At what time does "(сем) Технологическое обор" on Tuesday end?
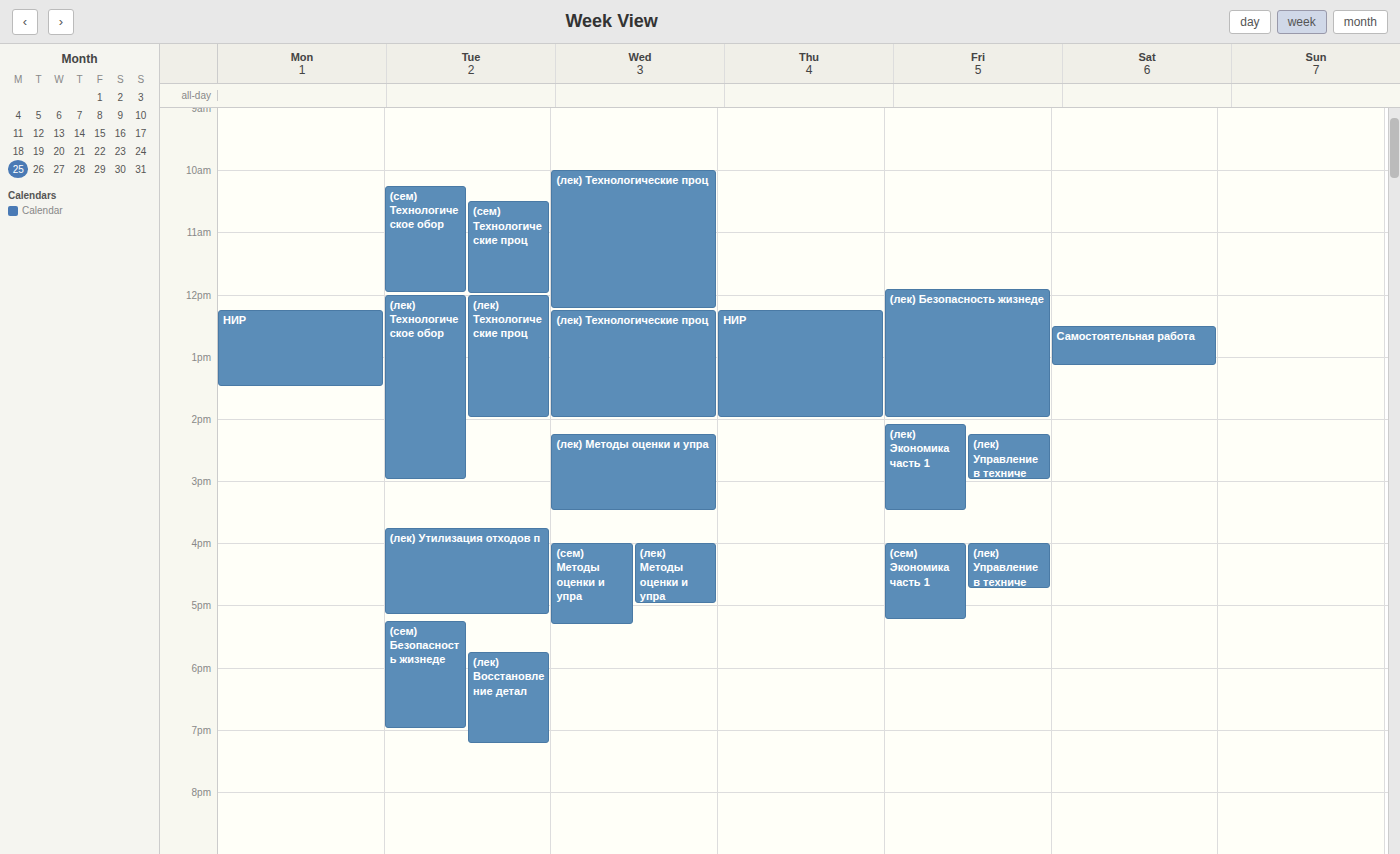
12:00 PM